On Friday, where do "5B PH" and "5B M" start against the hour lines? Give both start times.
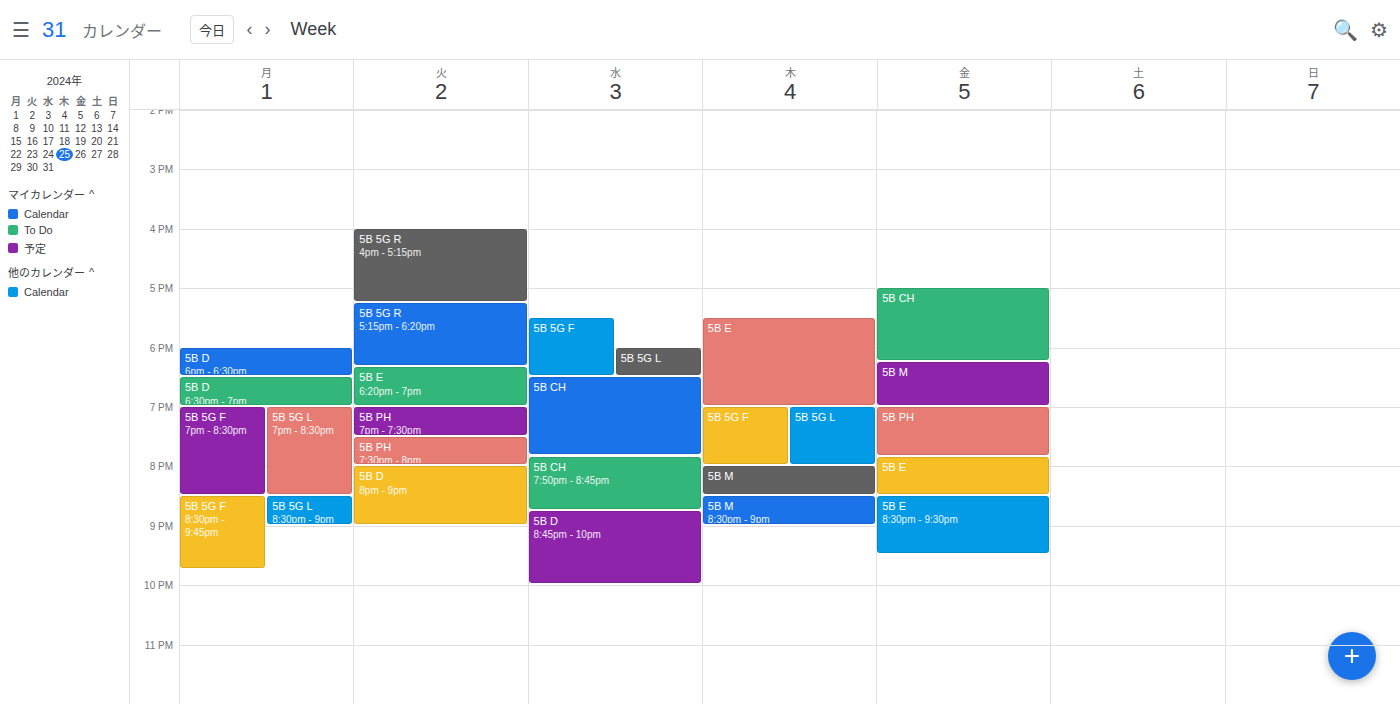
"5B PH": 7:00 PM, exactly on the 7 PM line. "5B M": 6:15 PM, neither: a quarter of the way from the 6 PM line to the 7 PM line.